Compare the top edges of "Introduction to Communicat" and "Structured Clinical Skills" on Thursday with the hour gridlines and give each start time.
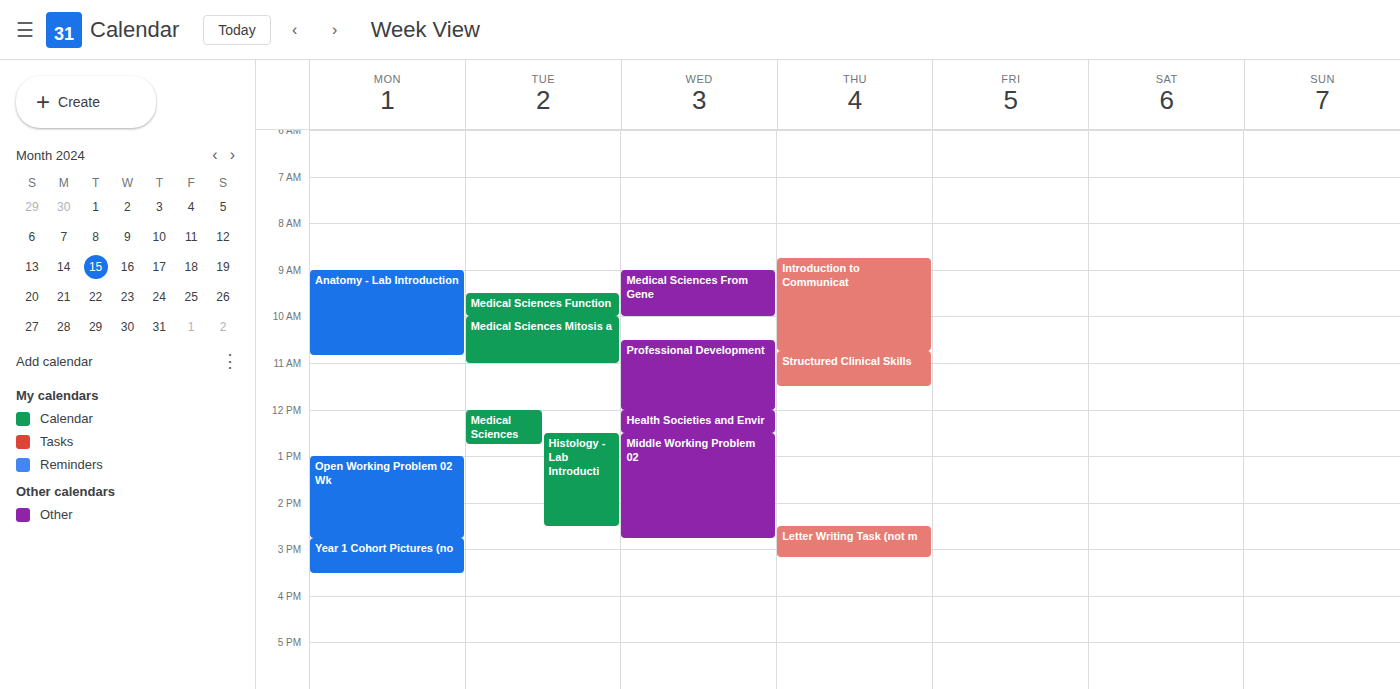
"Introduction to Communicat": 8:45 AM, neither: three quarters of the way from the 8 AM line to the 9 AM line. "Structured Clinical Skills": 10:45 AM, neither: three quarters of the way from the 10 AM line to the 11 AM line.